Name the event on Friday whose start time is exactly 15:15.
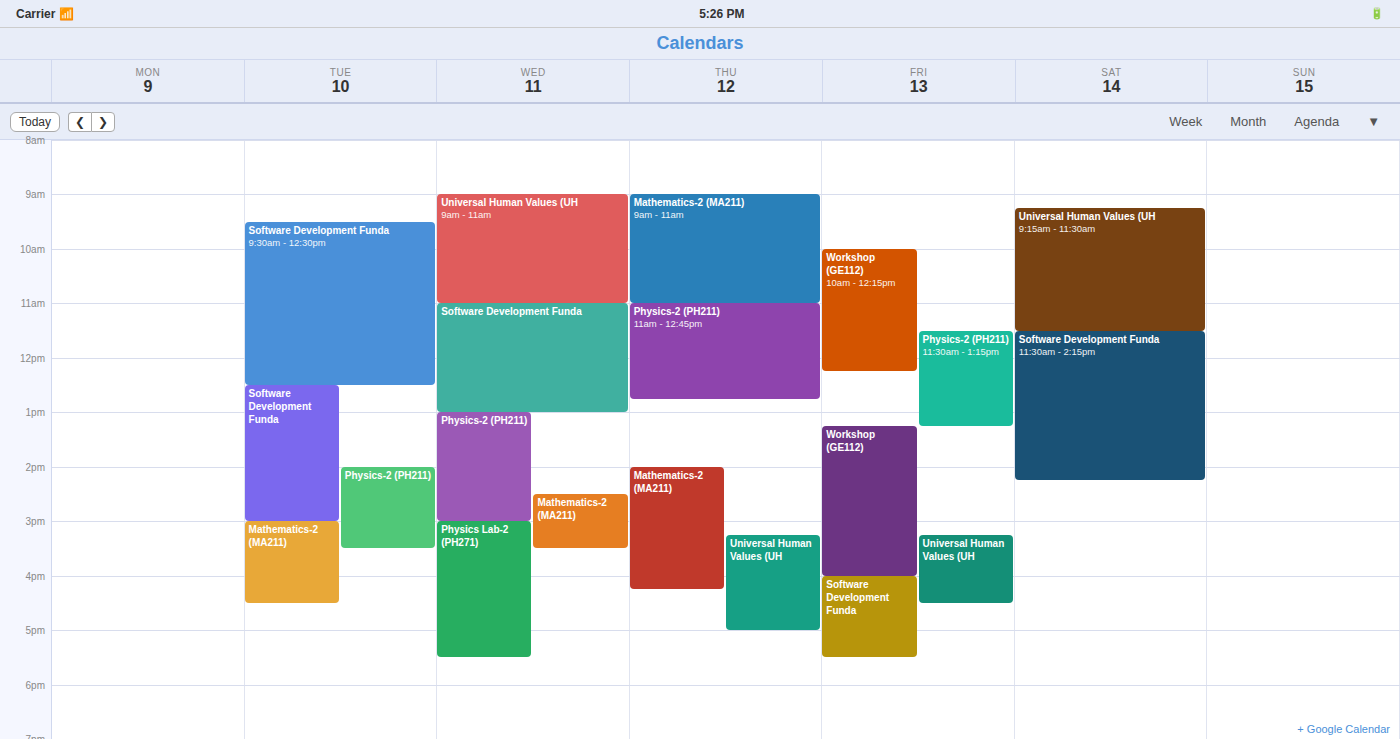
"Universal Human Values (UH"